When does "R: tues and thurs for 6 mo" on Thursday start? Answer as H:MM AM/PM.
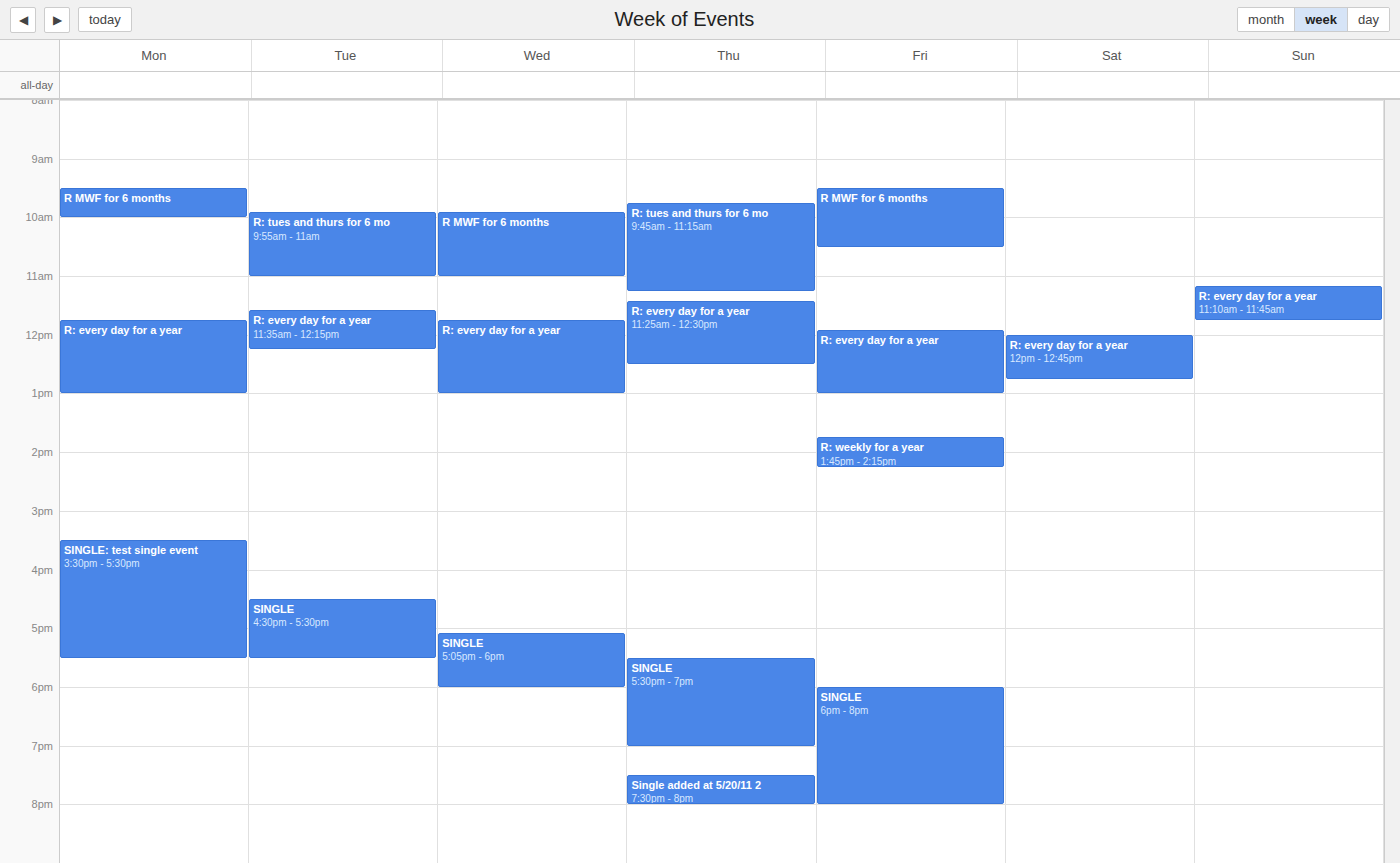
9:45 AM